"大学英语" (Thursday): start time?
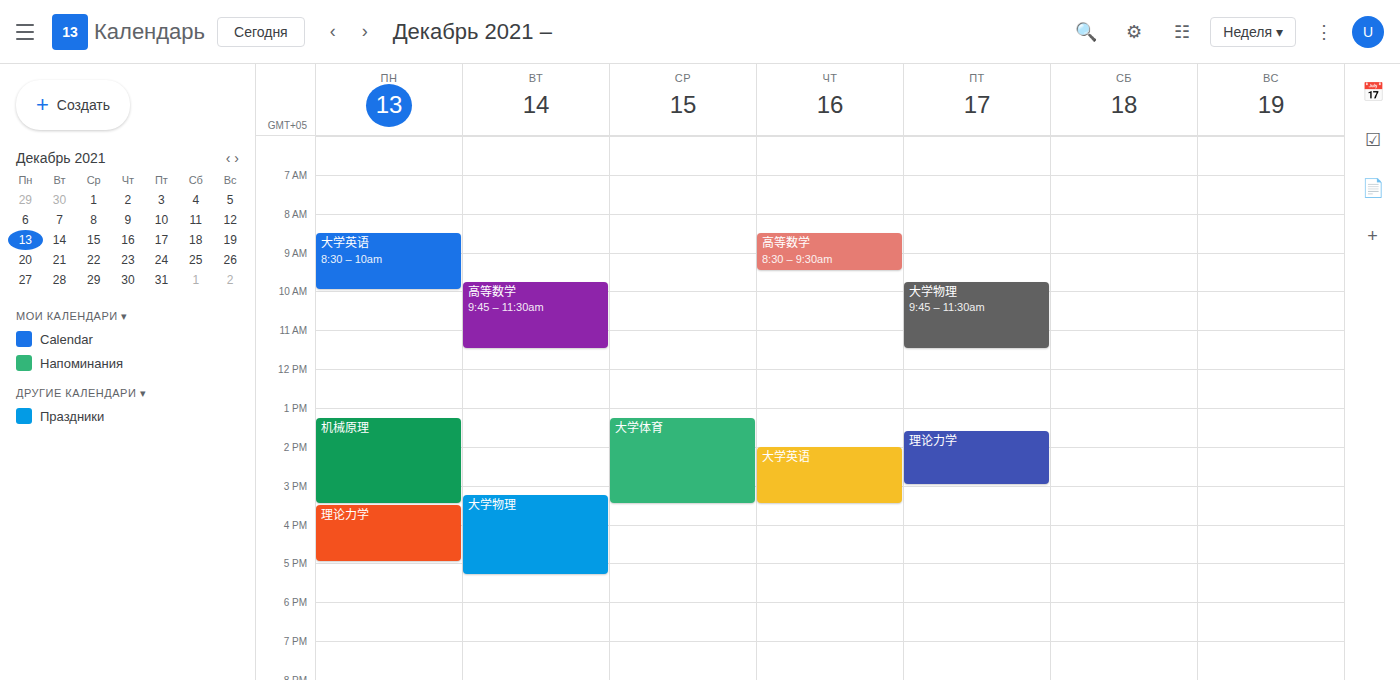
2:00 PM